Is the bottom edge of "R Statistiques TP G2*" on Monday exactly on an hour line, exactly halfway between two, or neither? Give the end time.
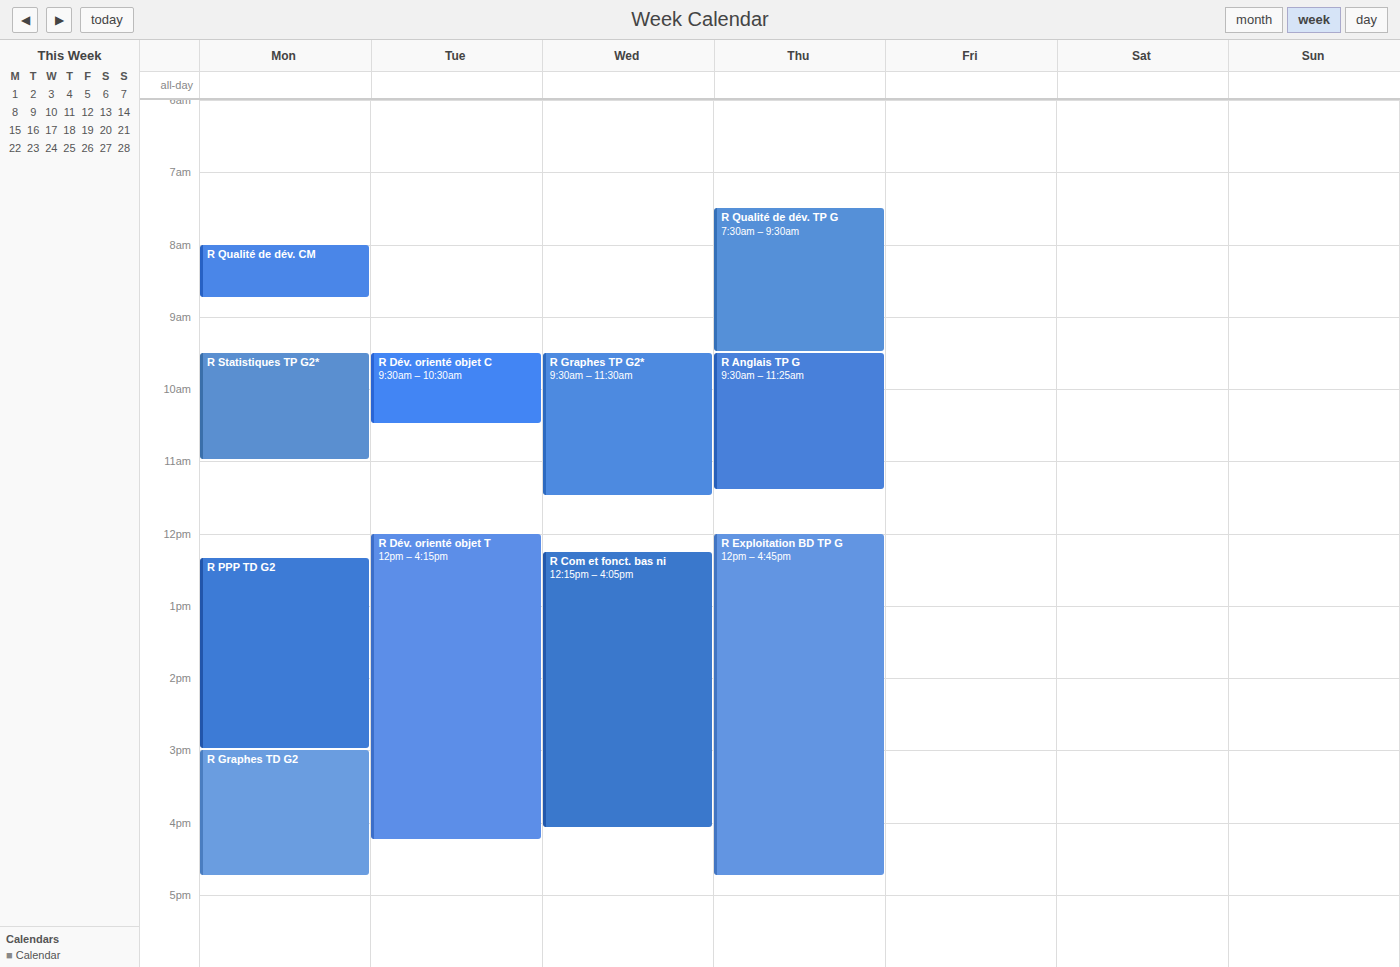
11:00 AM -- exactly on the 11 AM line.